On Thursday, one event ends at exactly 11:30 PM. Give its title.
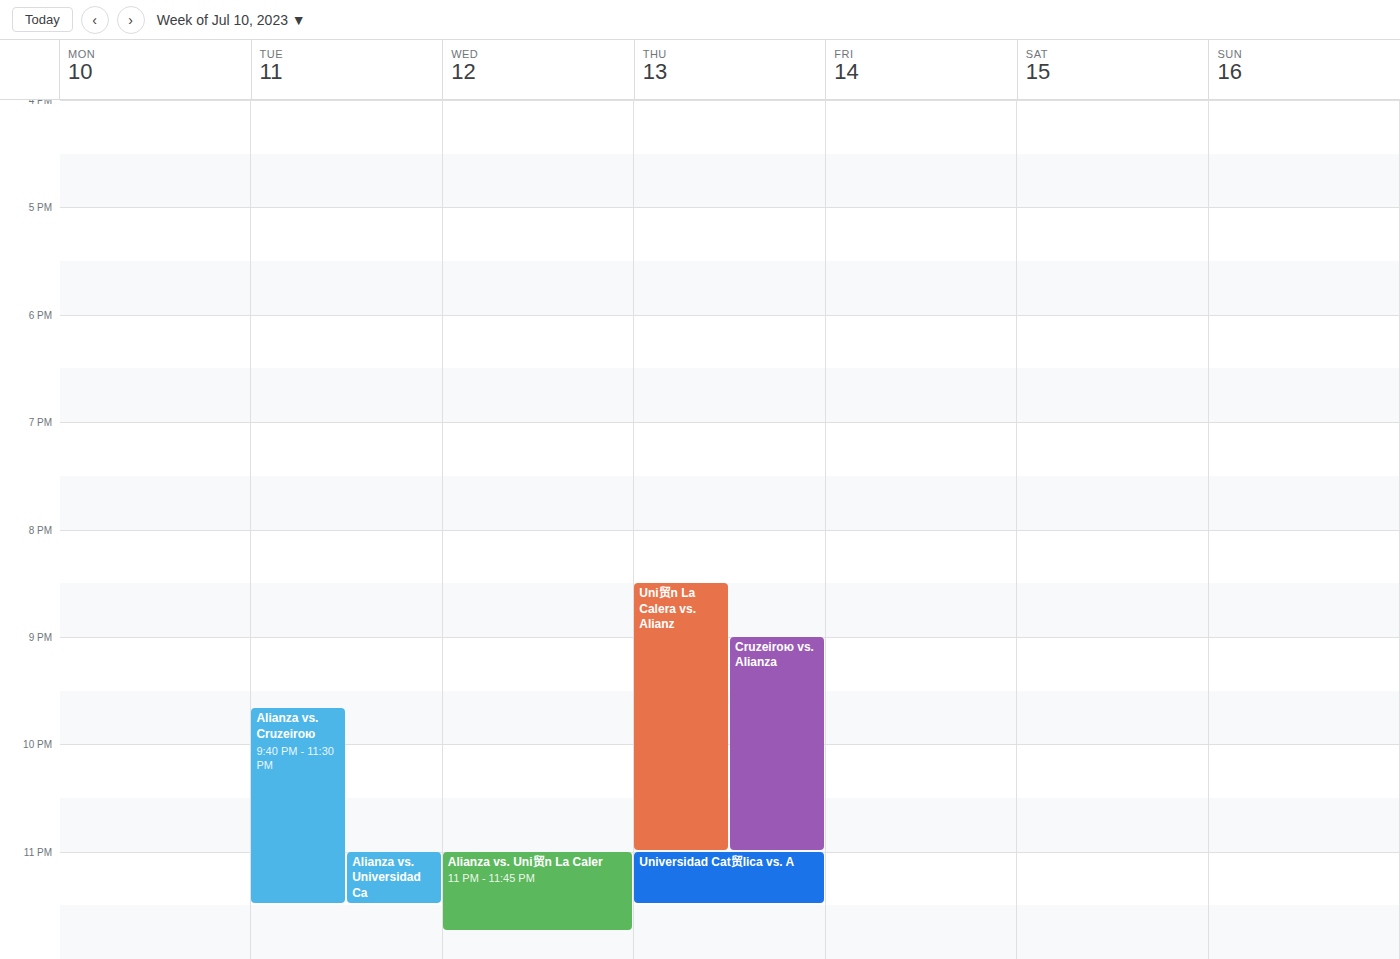
"Universidad Cat贸lica vs. A"